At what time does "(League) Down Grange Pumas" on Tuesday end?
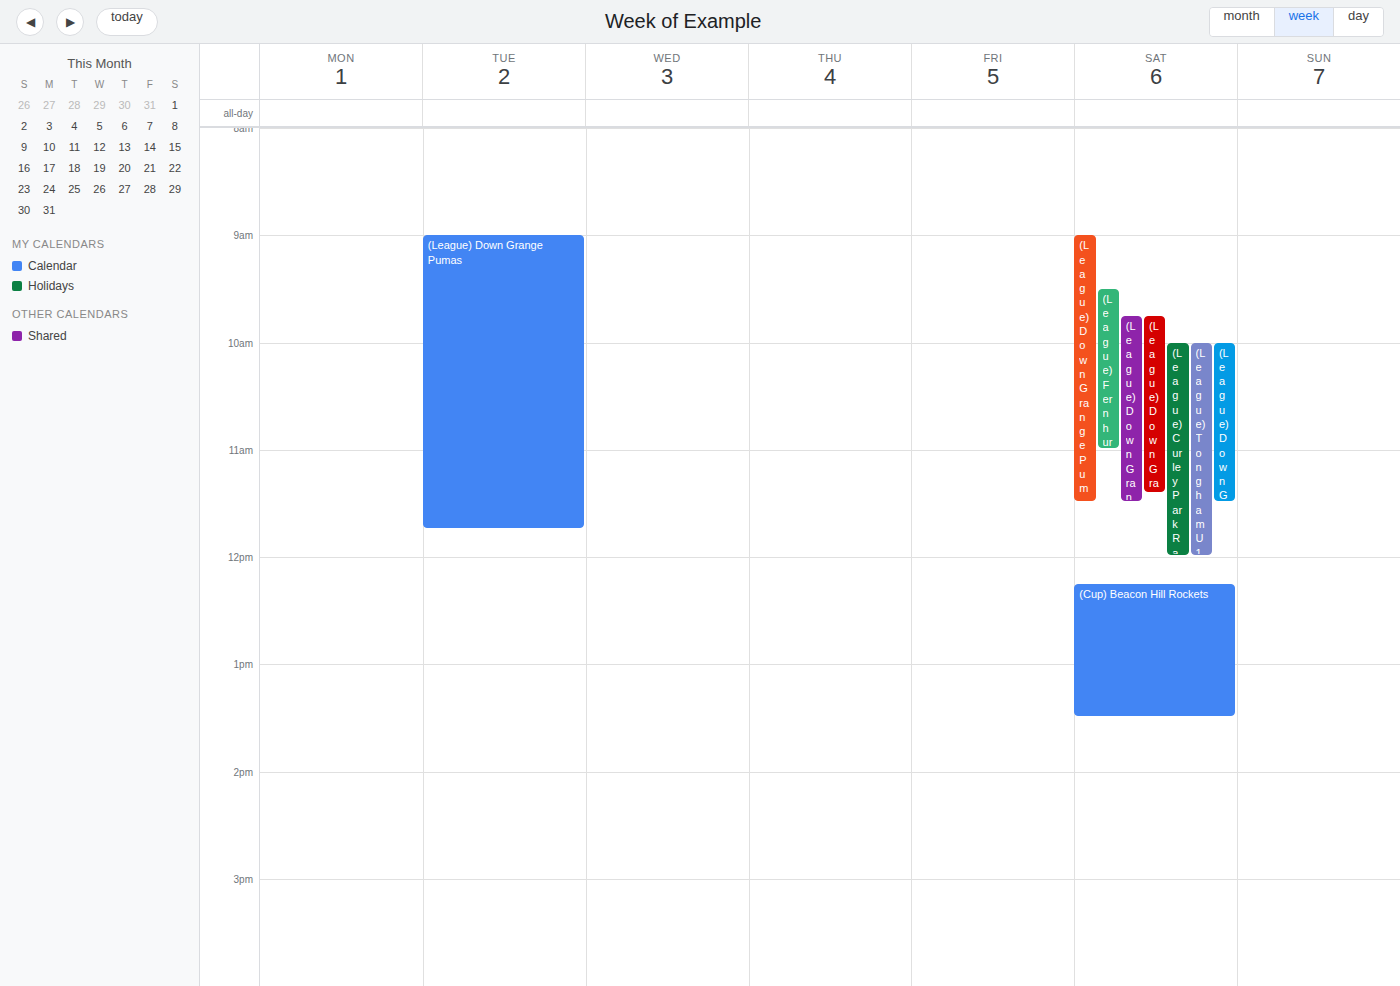
11:45 AM